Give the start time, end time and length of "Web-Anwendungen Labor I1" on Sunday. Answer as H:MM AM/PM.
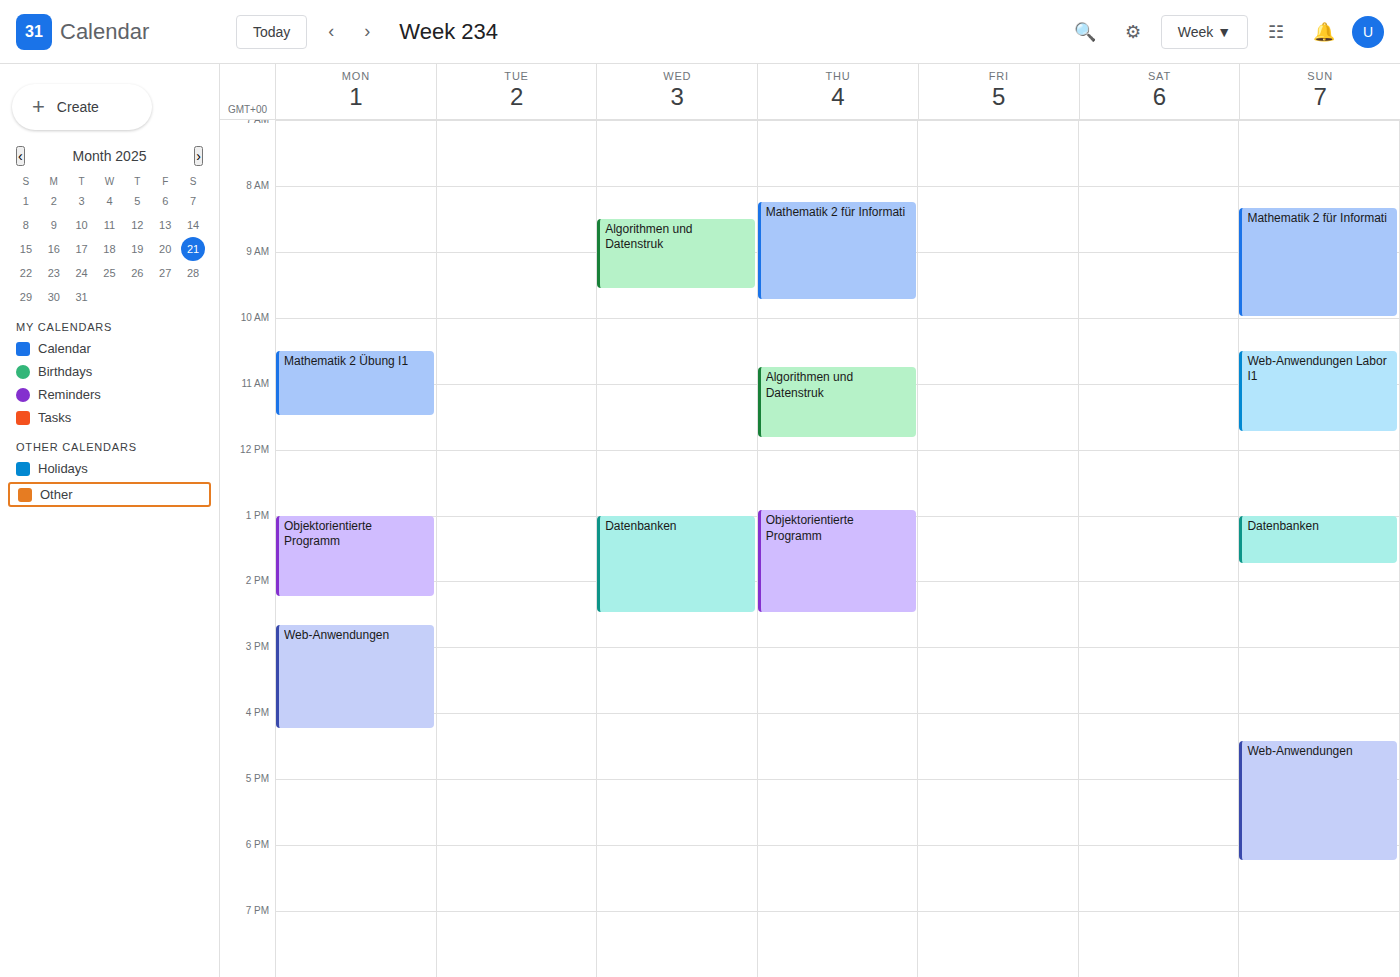
10:30 AM to 11:45 AM, 1 hour 15 minutes